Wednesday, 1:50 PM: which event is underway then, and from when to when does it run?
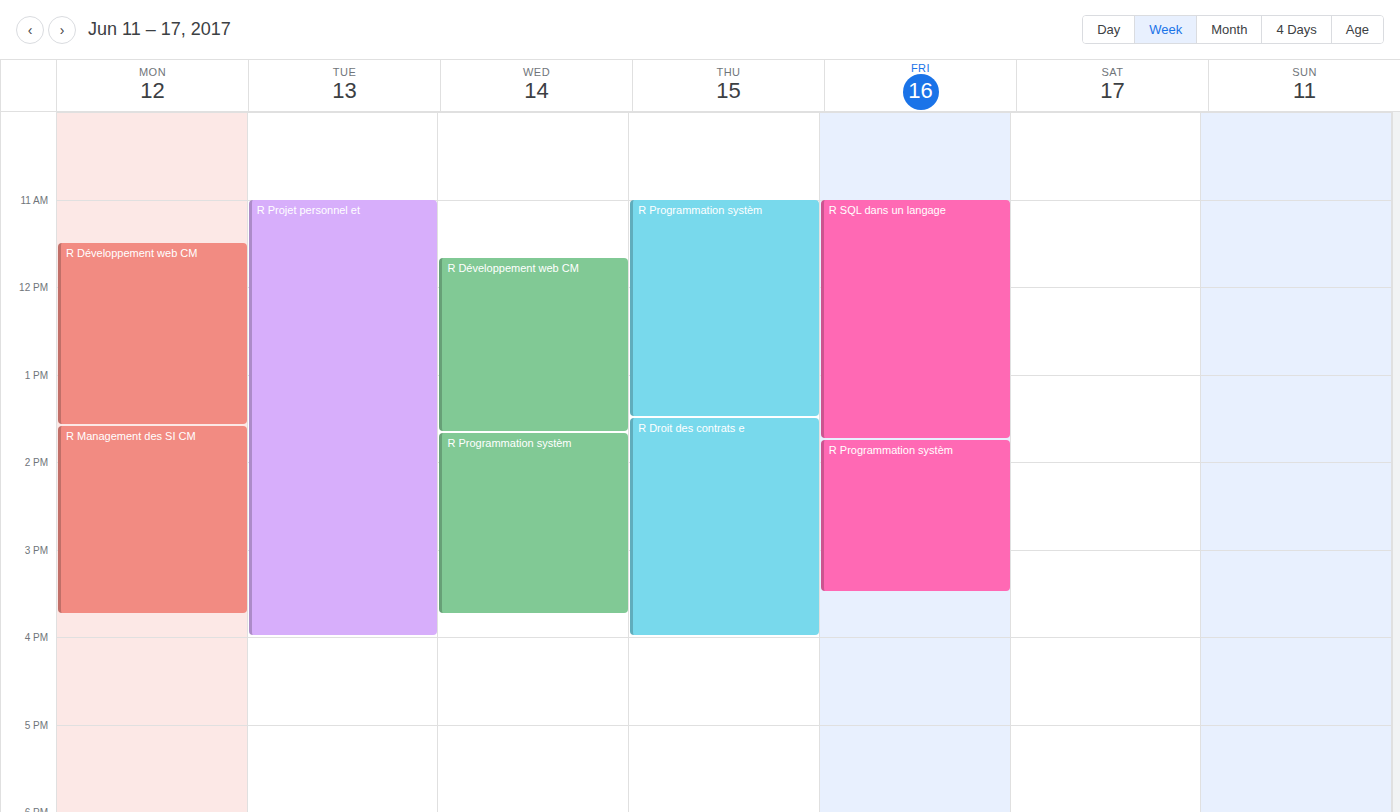
"R Programmation systèm", 1:40 PM to 3:45 PM